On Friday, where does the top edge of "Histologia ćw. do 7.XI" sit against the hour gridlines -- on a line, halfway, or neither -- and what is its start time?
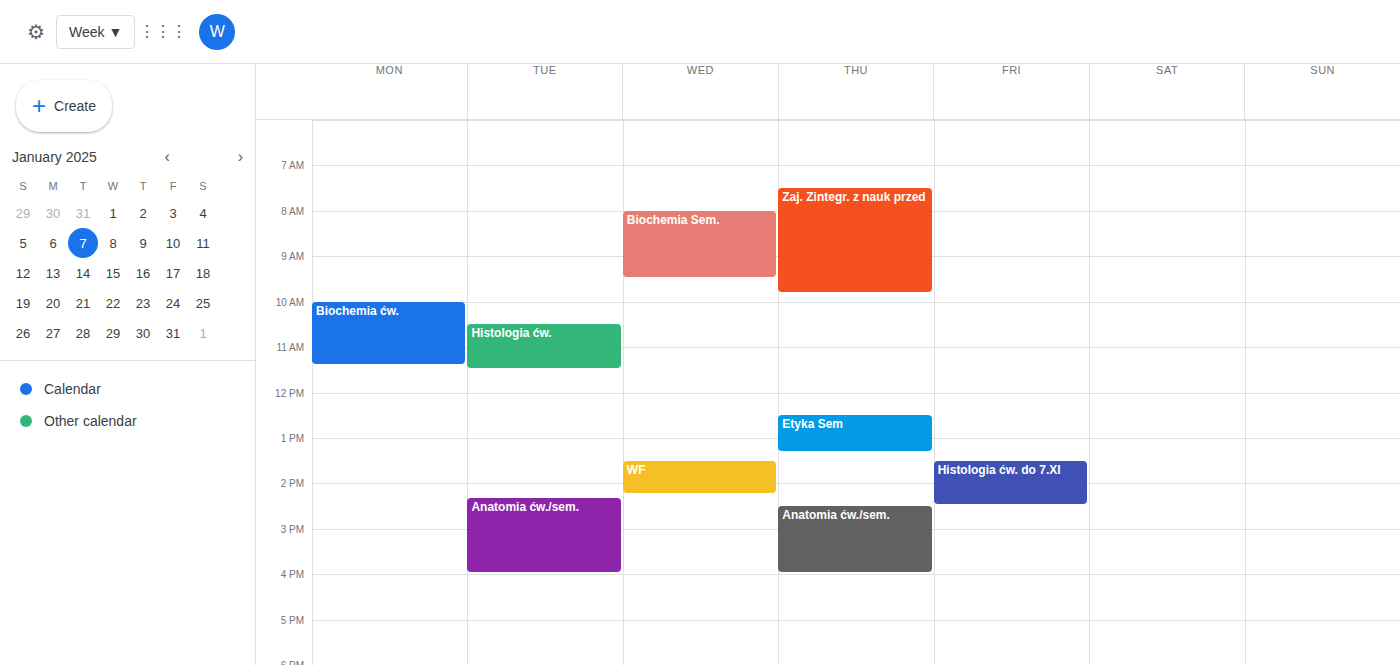
1:30 PM -- halfway between the 1 PM and 2 PM lines.